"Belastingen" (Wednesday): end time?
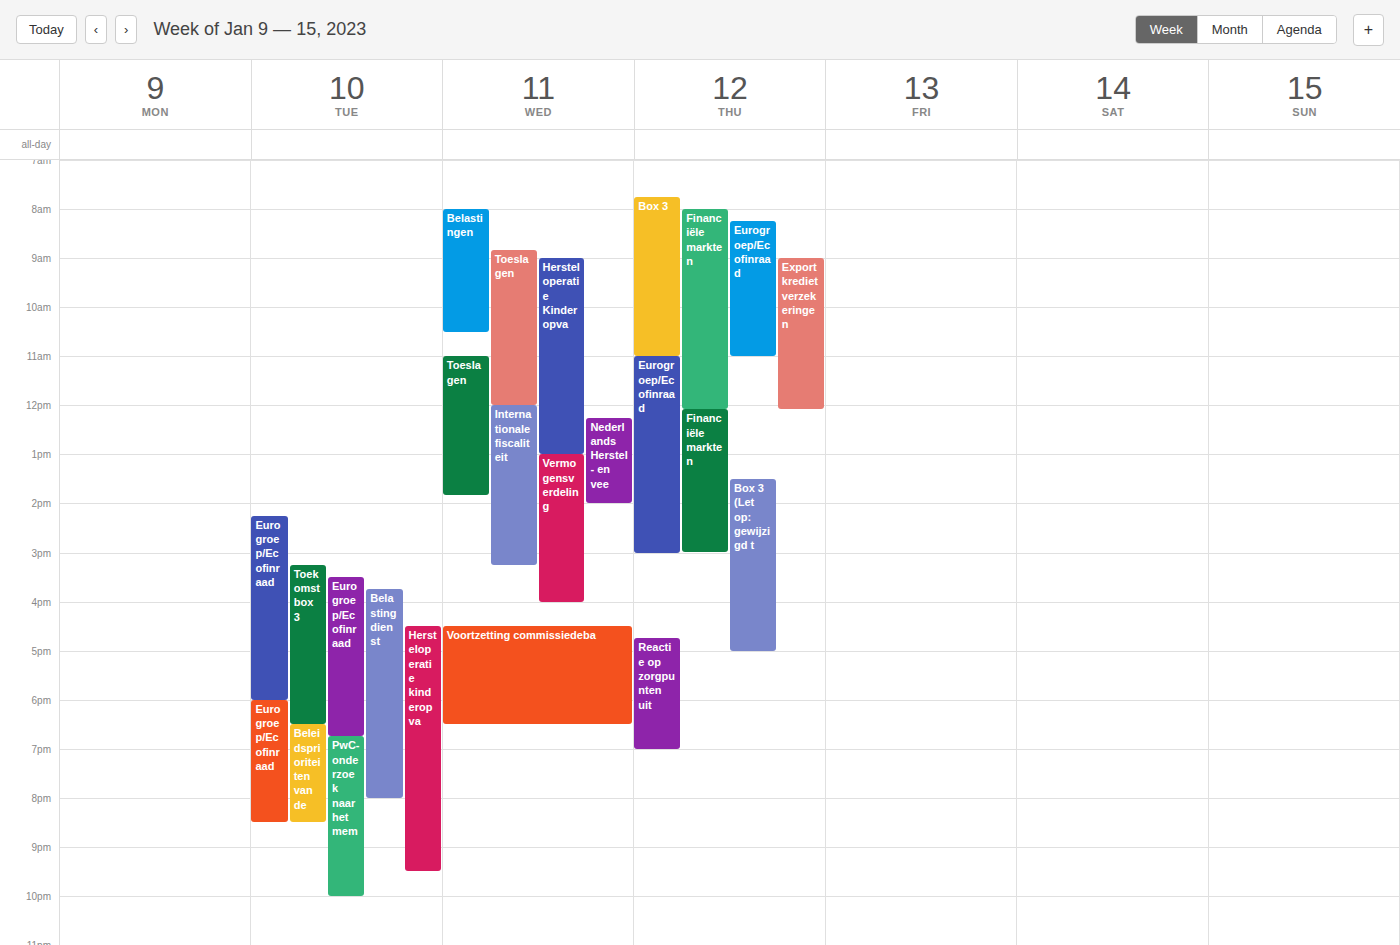
10:30